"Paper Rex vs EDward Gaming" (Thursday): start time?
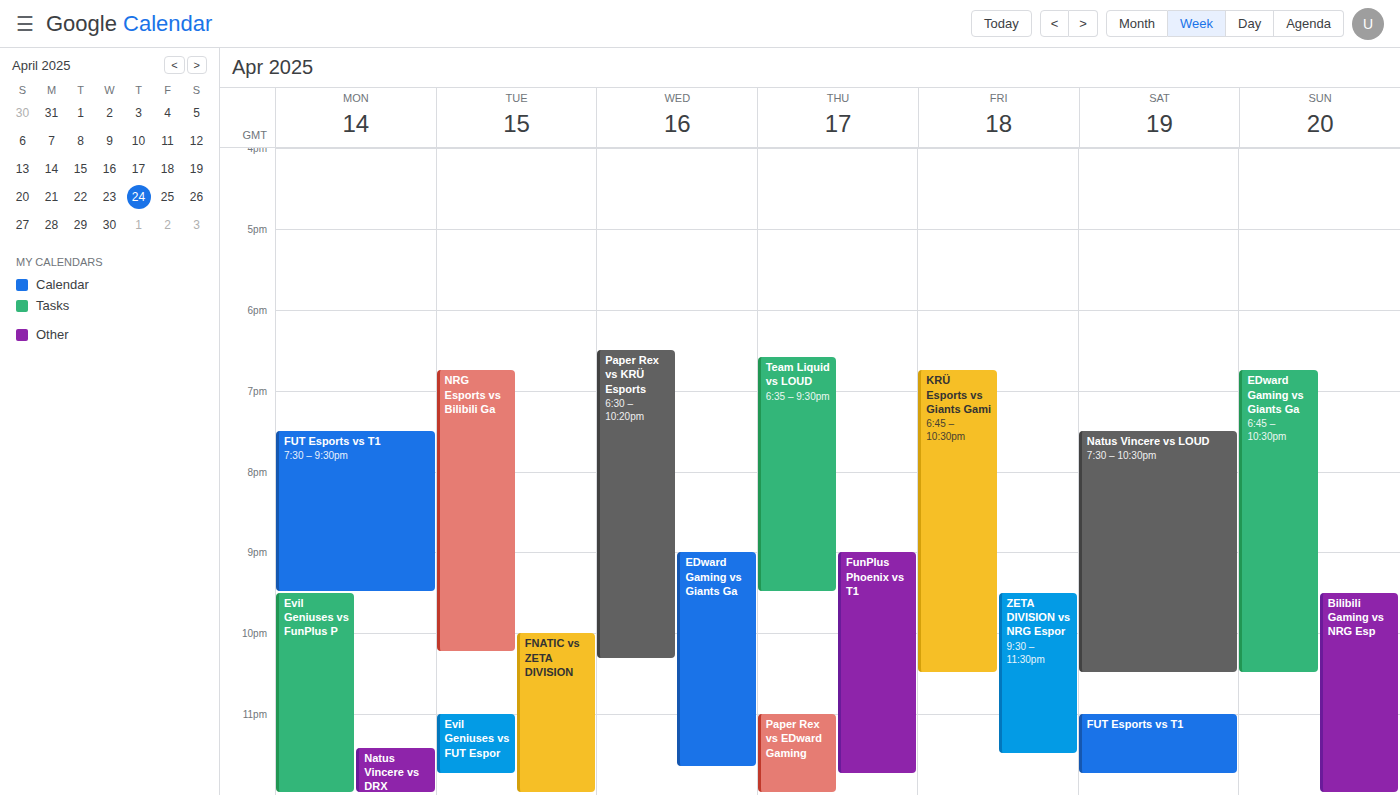
11:00 PM